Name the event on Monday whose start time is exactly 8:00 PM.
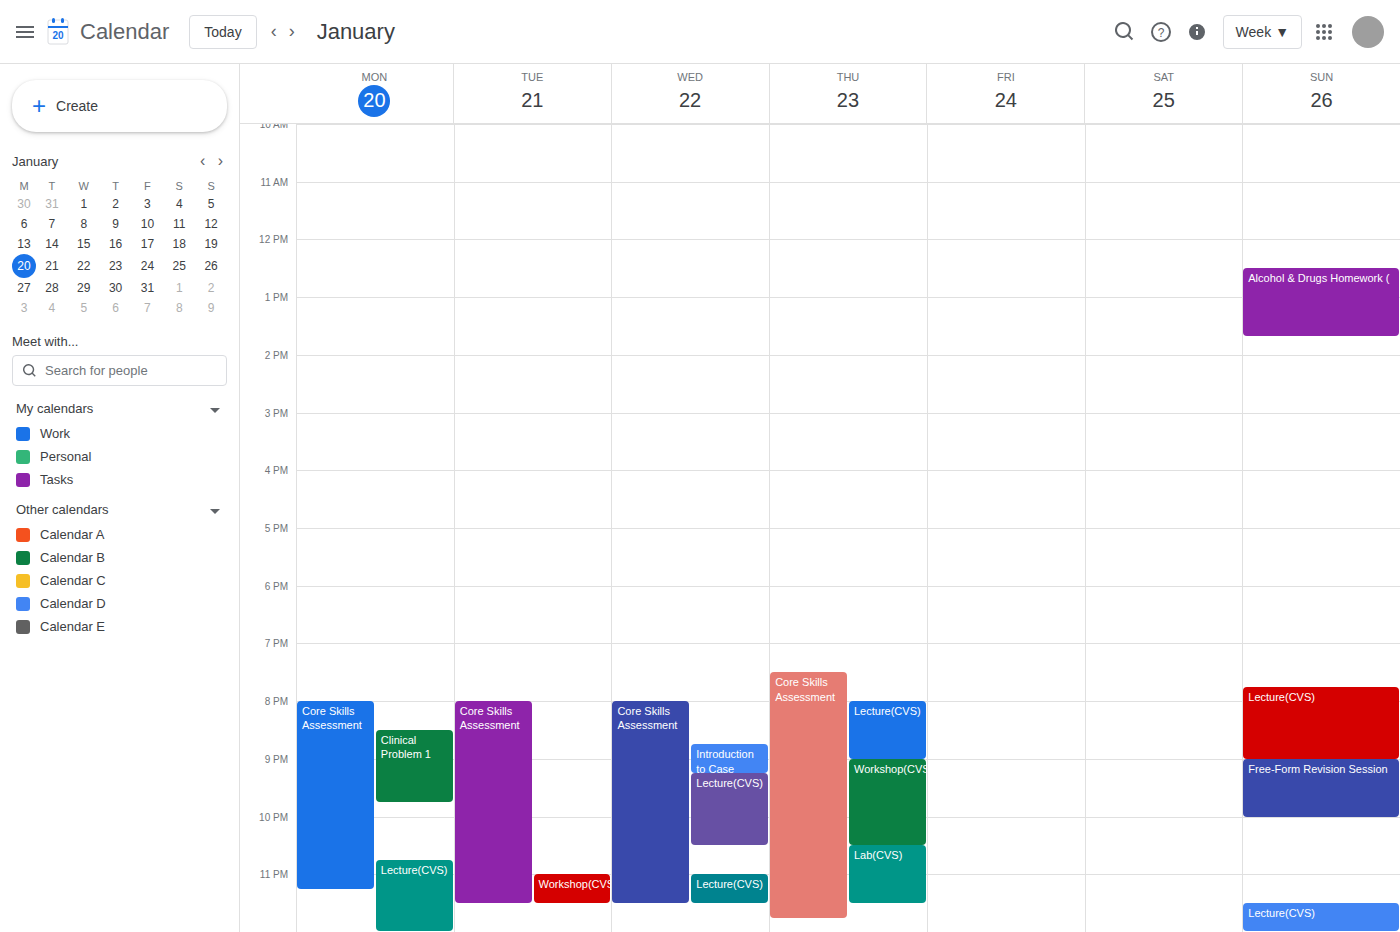
"Core Skills Assessment"